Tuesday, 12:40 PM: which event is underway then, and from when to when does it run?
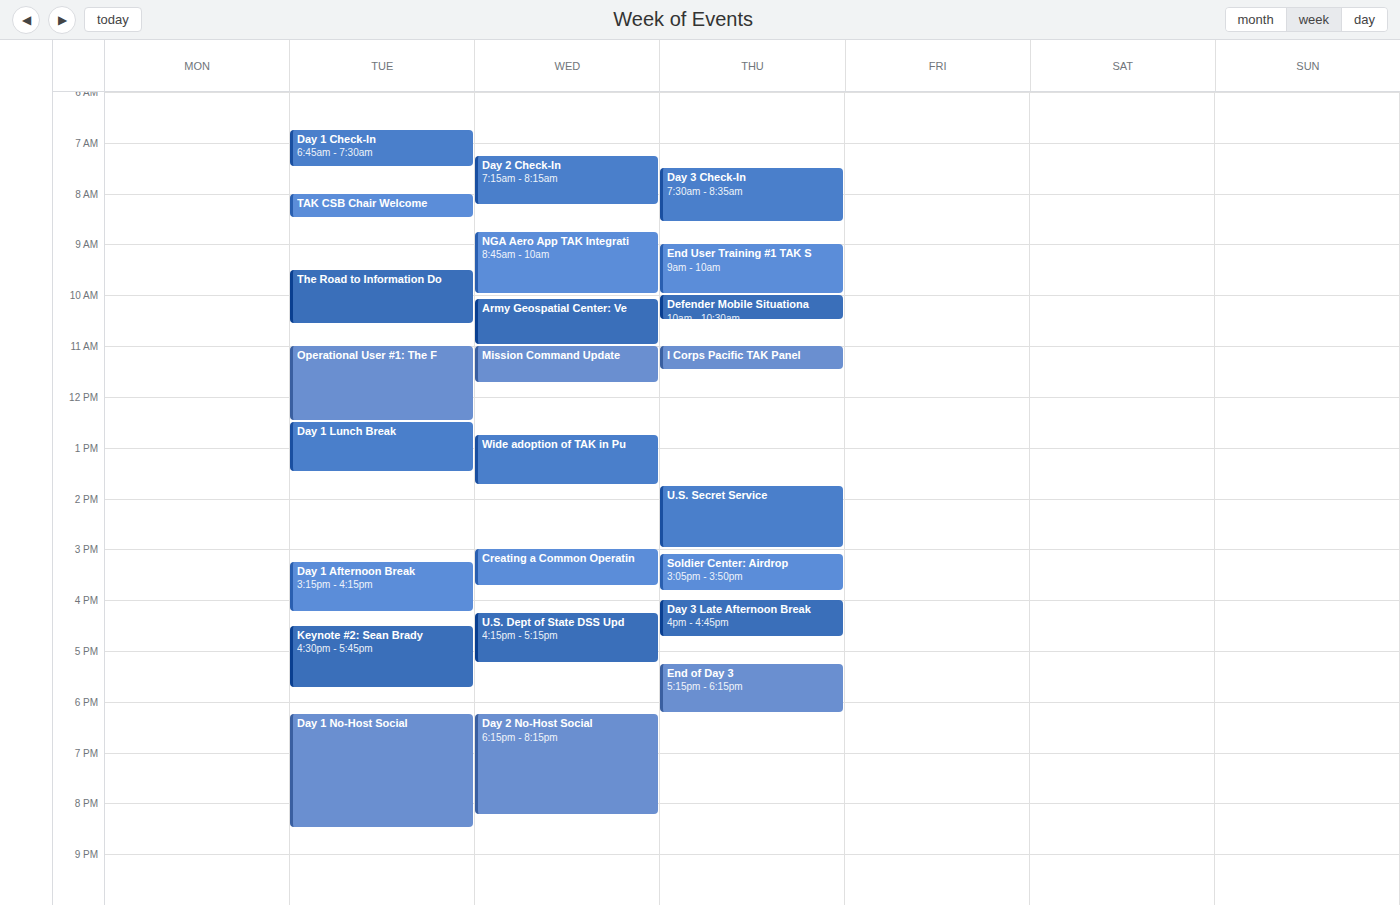
"Day 1 Lunch Break", 12:30 PM to 1:30 PM